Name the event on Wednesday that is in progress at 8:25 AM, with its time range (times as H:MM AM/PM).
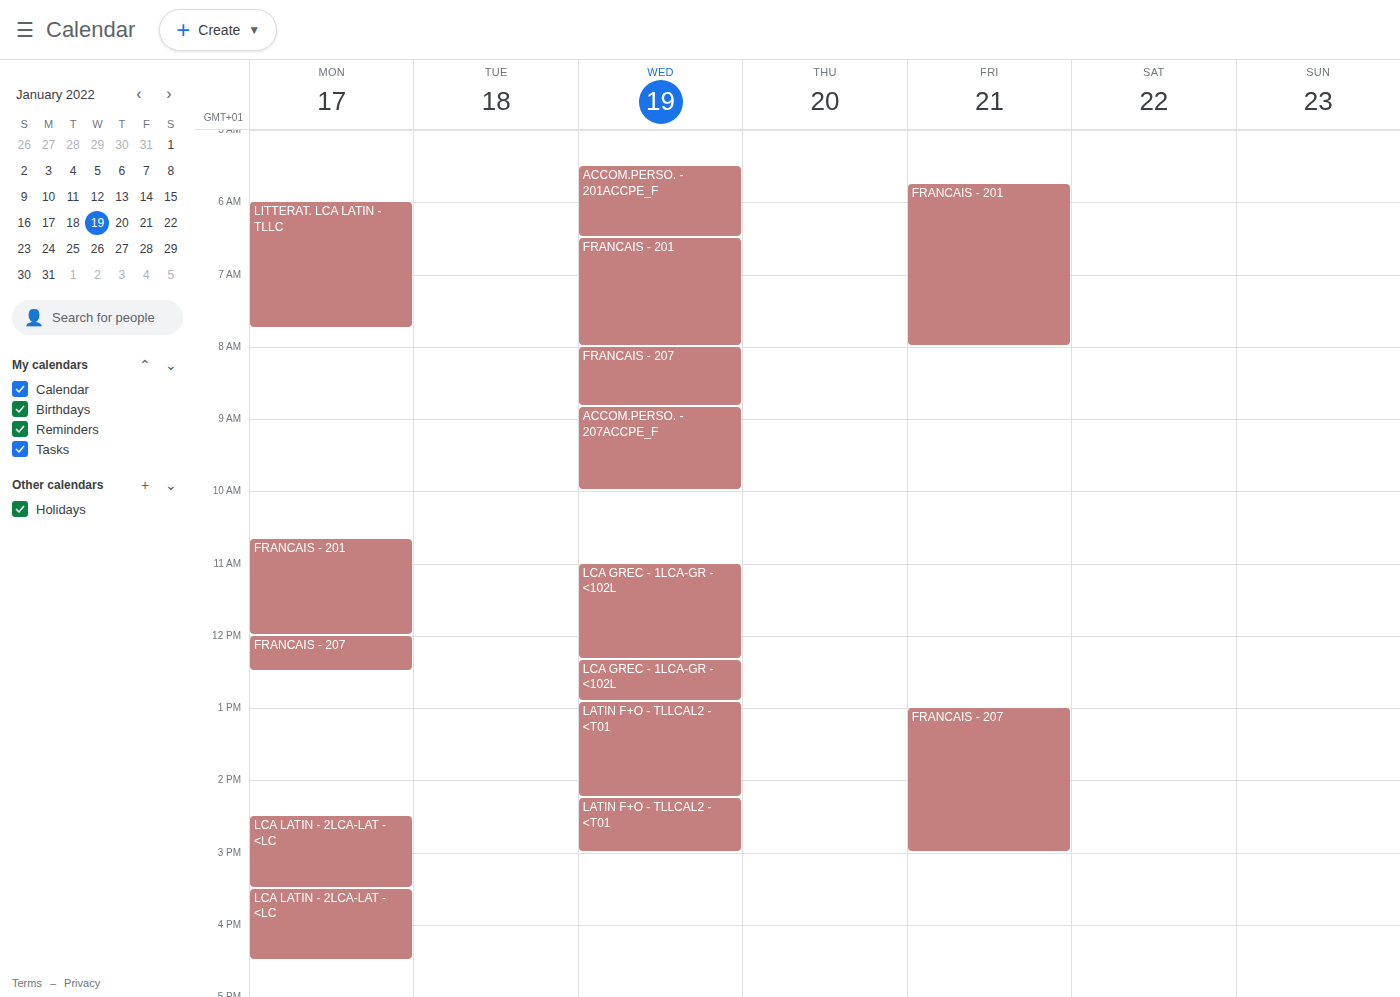
"FRANCAIS - 207", 8:00 AM to 8:50 AM